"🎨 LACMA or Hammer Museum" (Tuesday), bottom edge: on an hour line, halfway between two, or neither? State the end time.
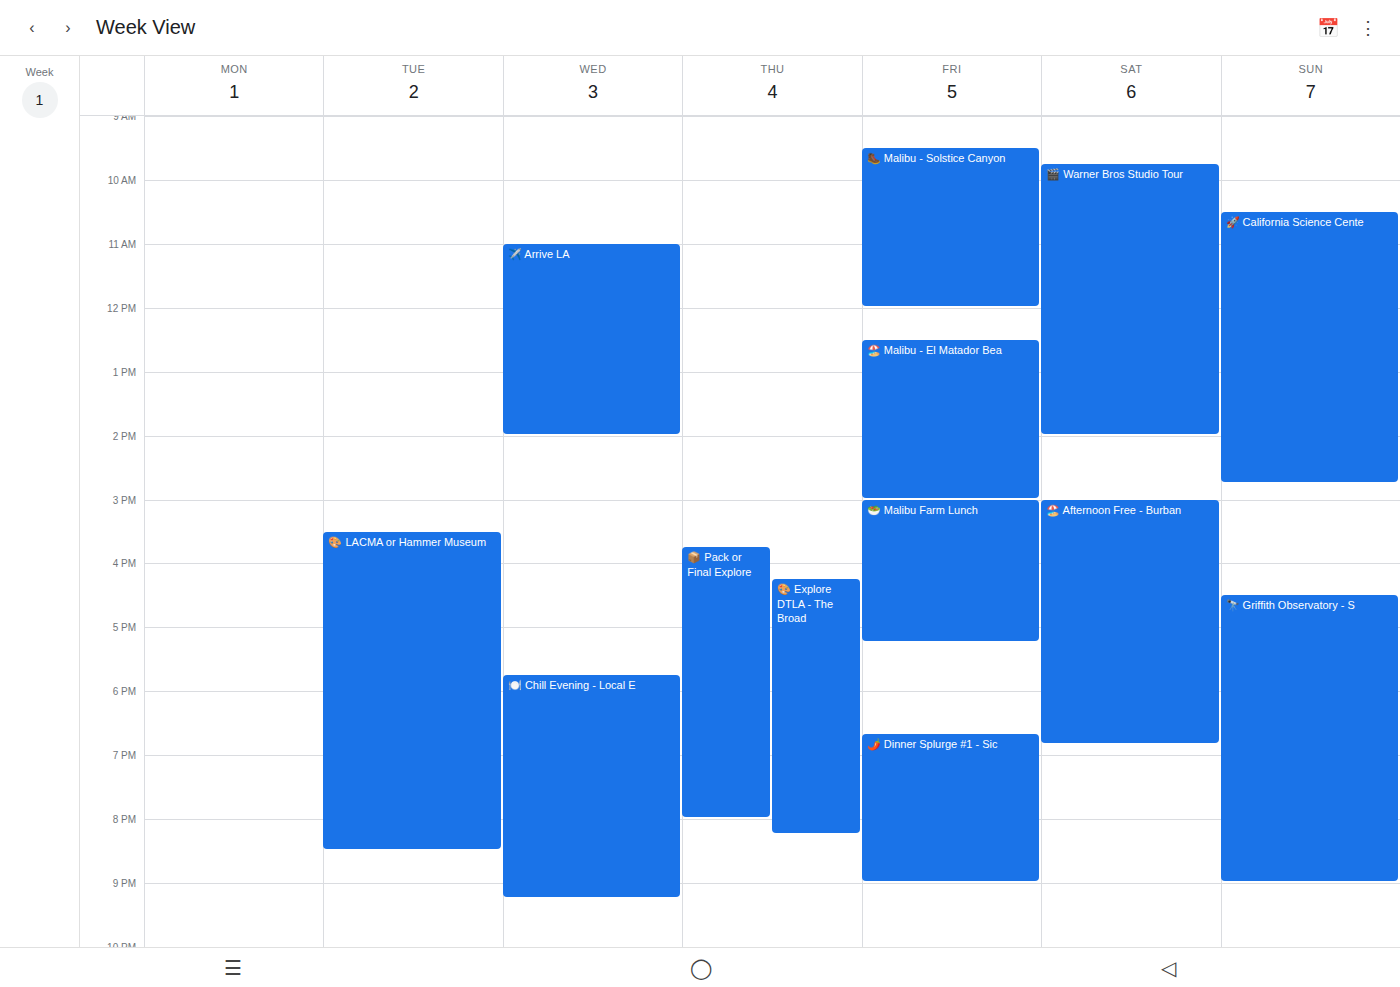
8:30 PM -- halfway between the 8 PM and 9 PM lines.